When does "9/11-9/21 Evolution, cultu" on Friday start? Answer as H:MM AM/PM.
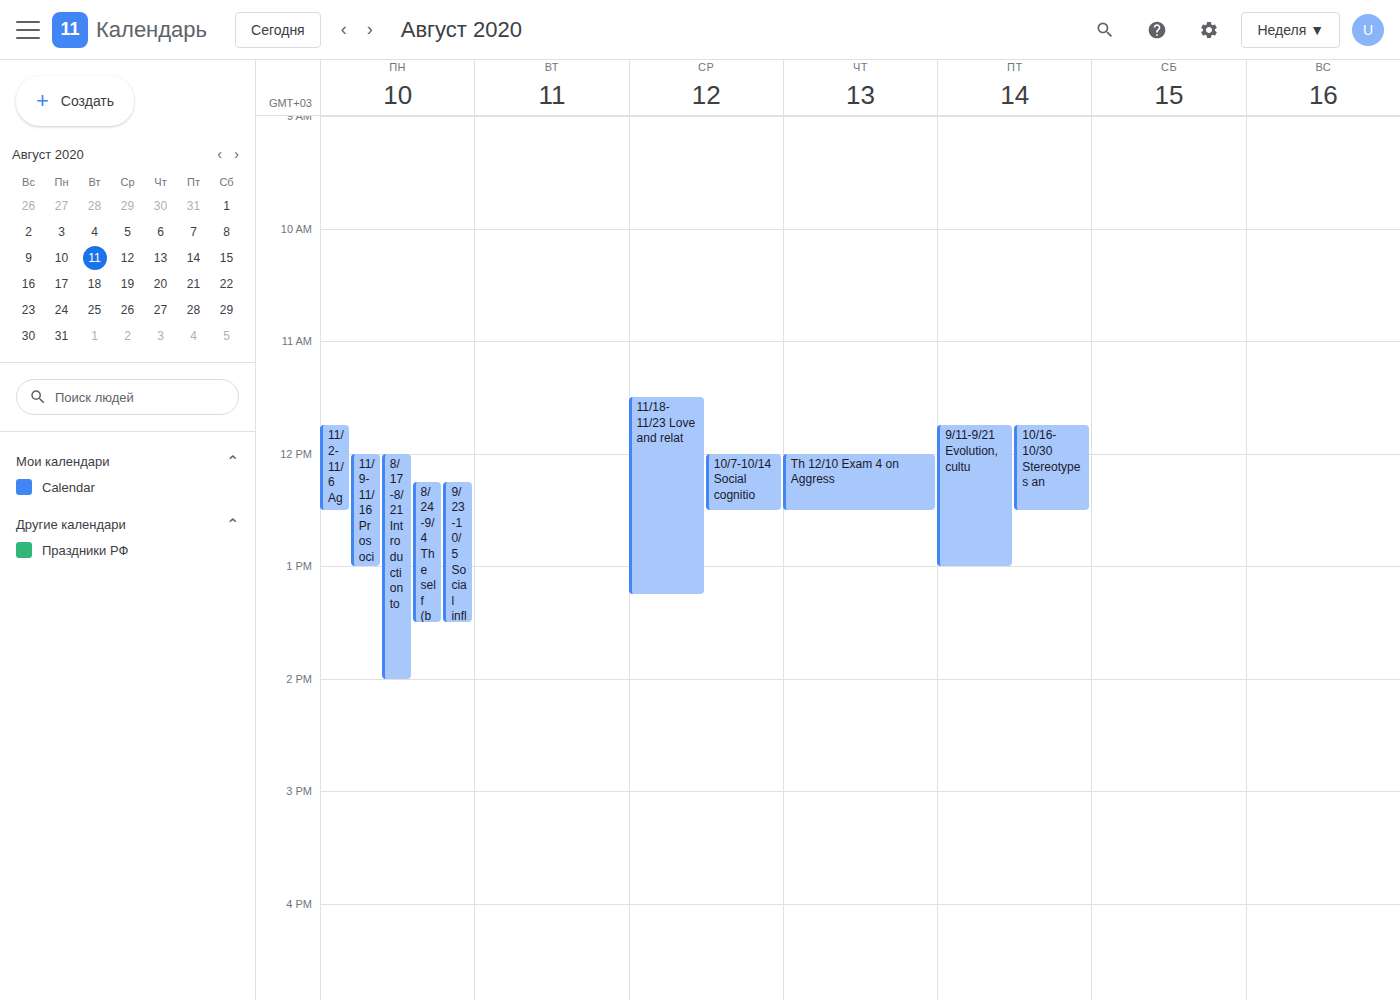
11:45 AM